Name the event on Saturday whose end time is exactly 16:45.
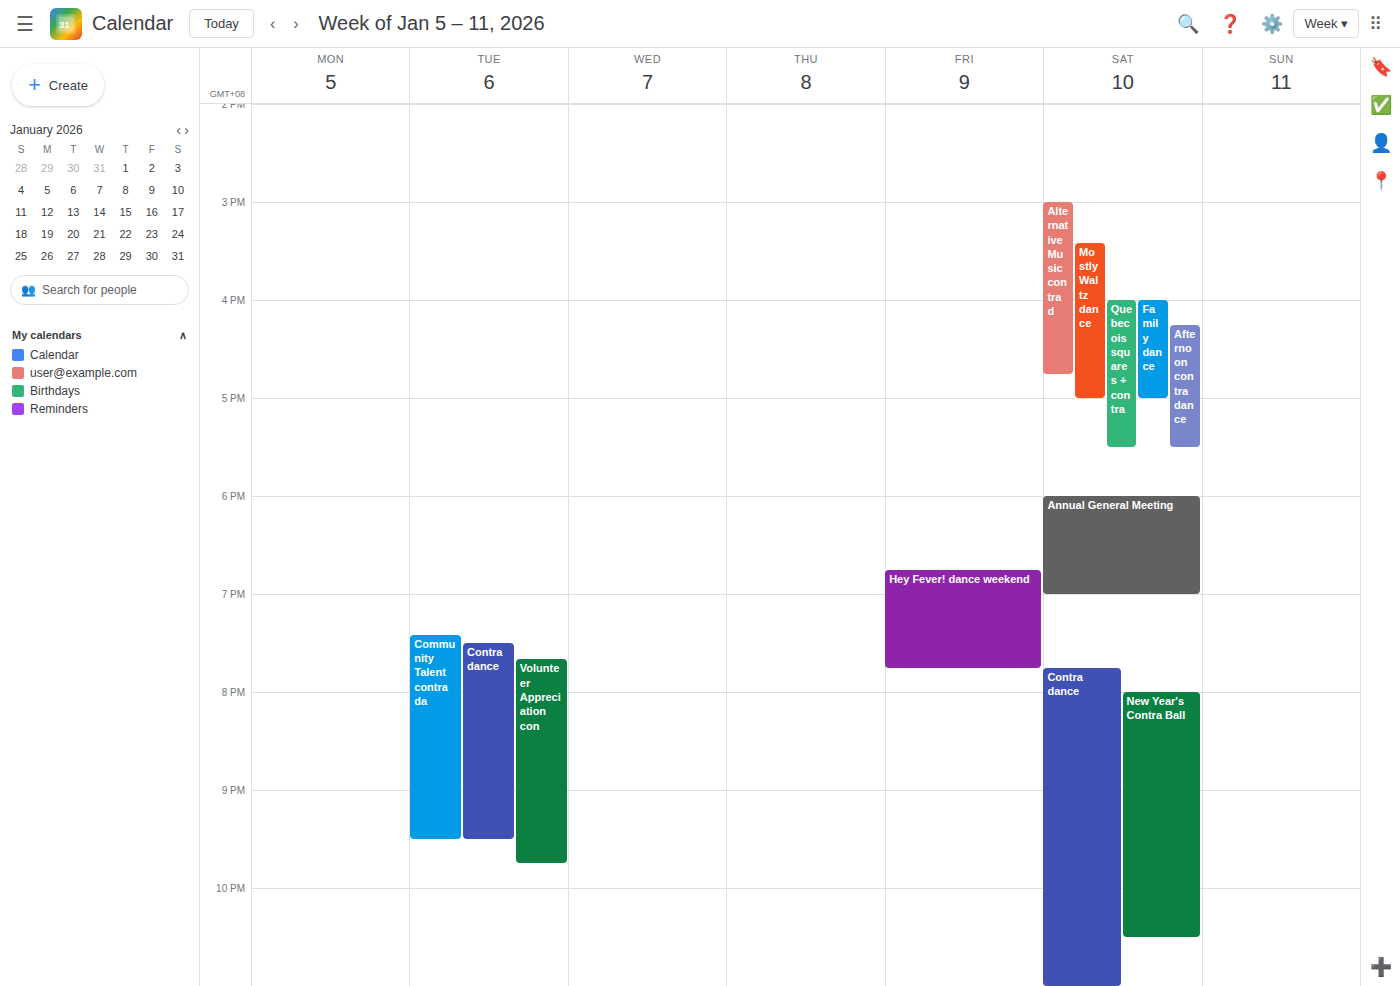
"Alternative Music contra d"